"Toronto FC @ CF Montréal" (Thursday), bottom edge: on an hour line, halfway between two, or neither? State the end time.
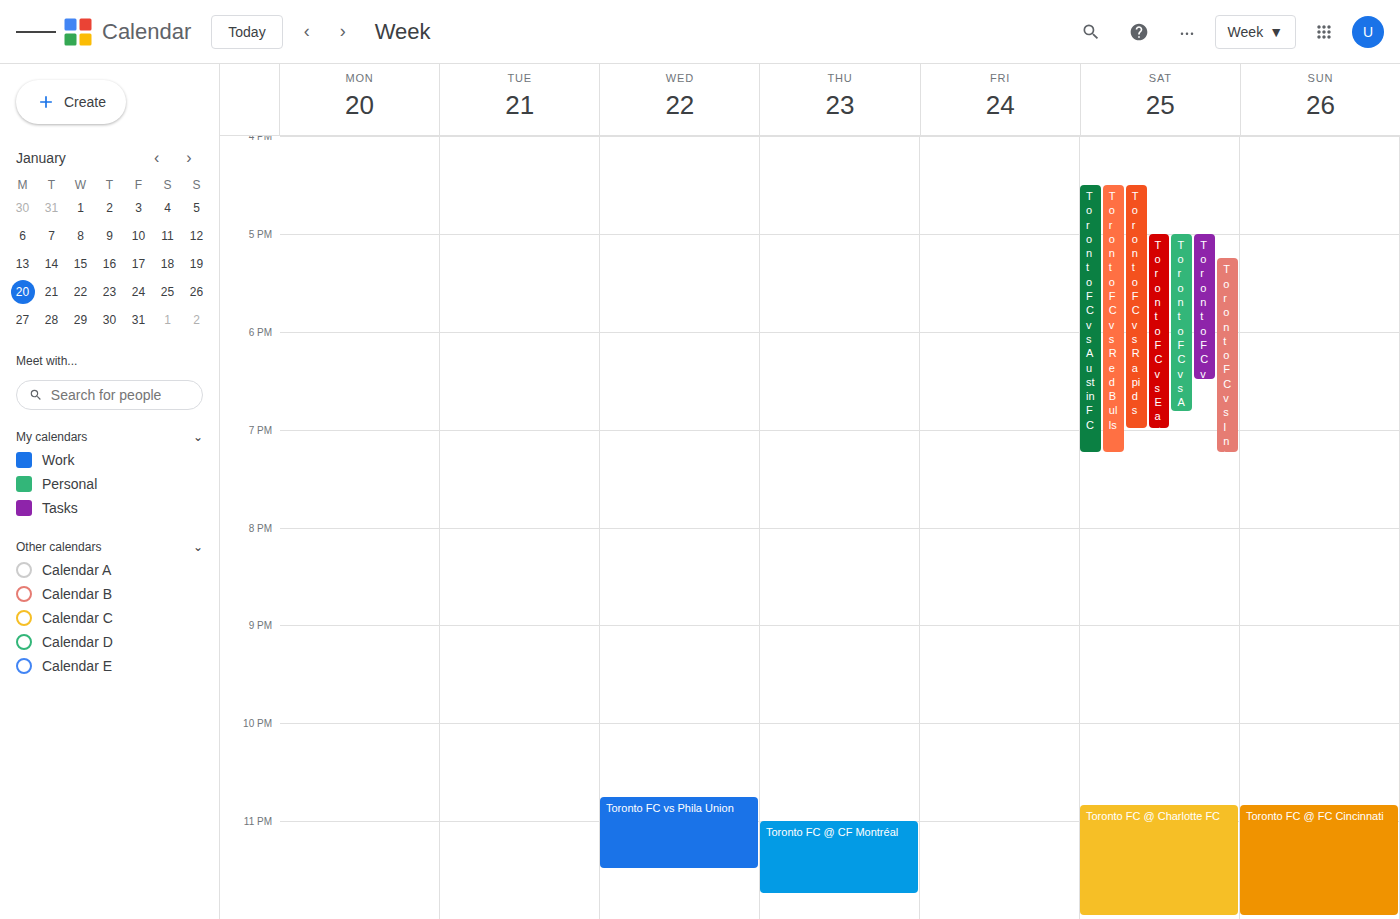
11:45 PM -- neither: three quarters of the way from the 11 PM line to the 12 AM line.